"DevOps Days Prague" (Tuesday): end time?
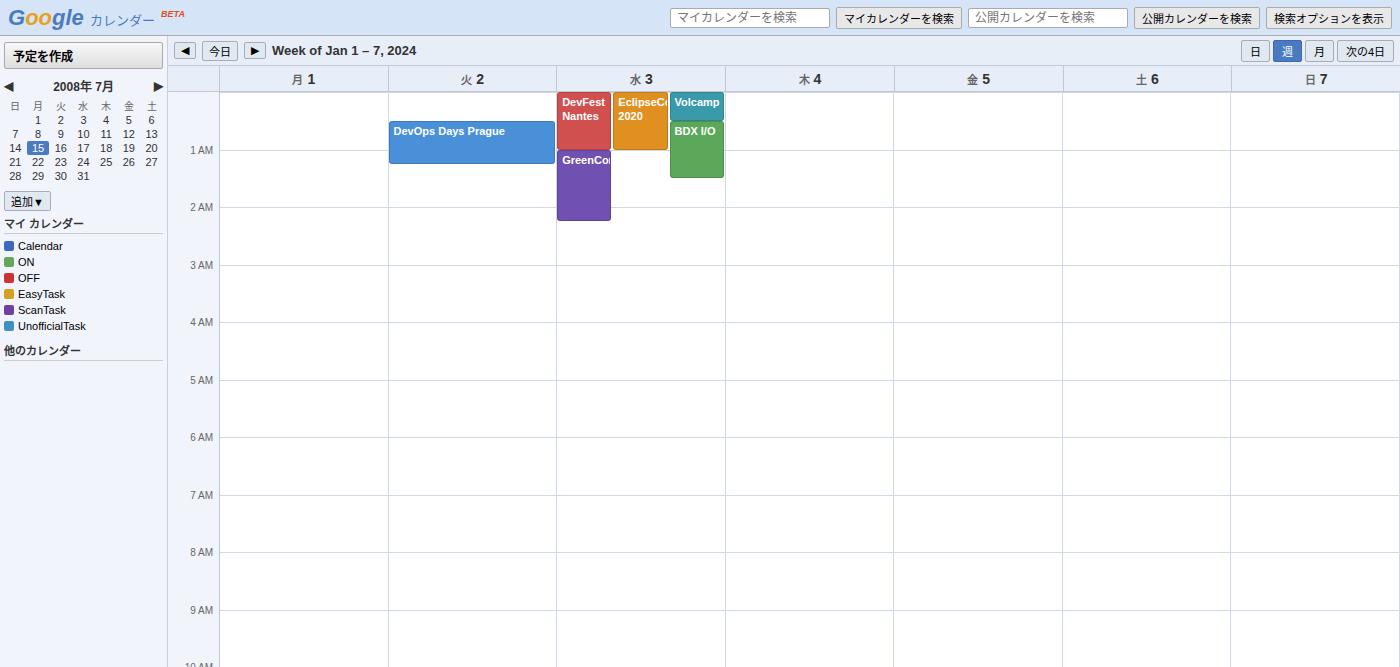
1:15 AM